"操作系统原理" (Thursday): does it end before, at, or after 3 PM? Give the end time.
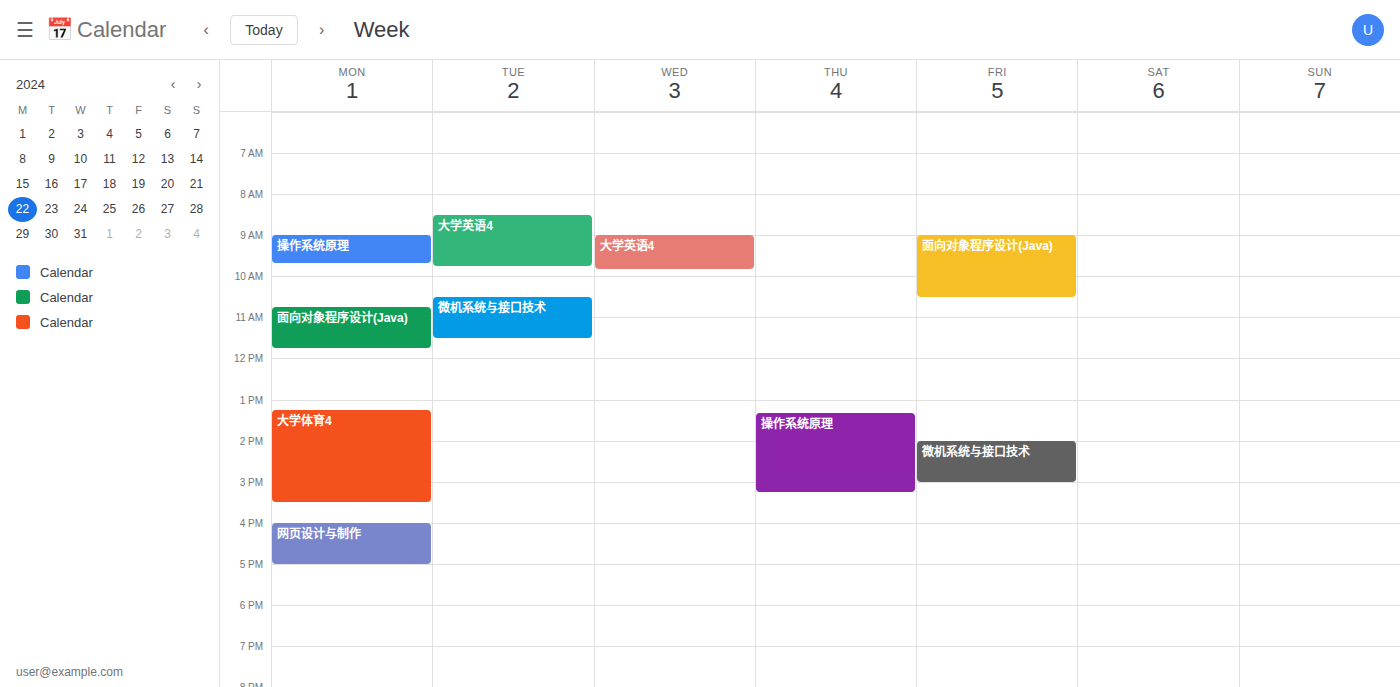
3:15 PM -- after 3 PM, 15 minutes below the 3 PM line.